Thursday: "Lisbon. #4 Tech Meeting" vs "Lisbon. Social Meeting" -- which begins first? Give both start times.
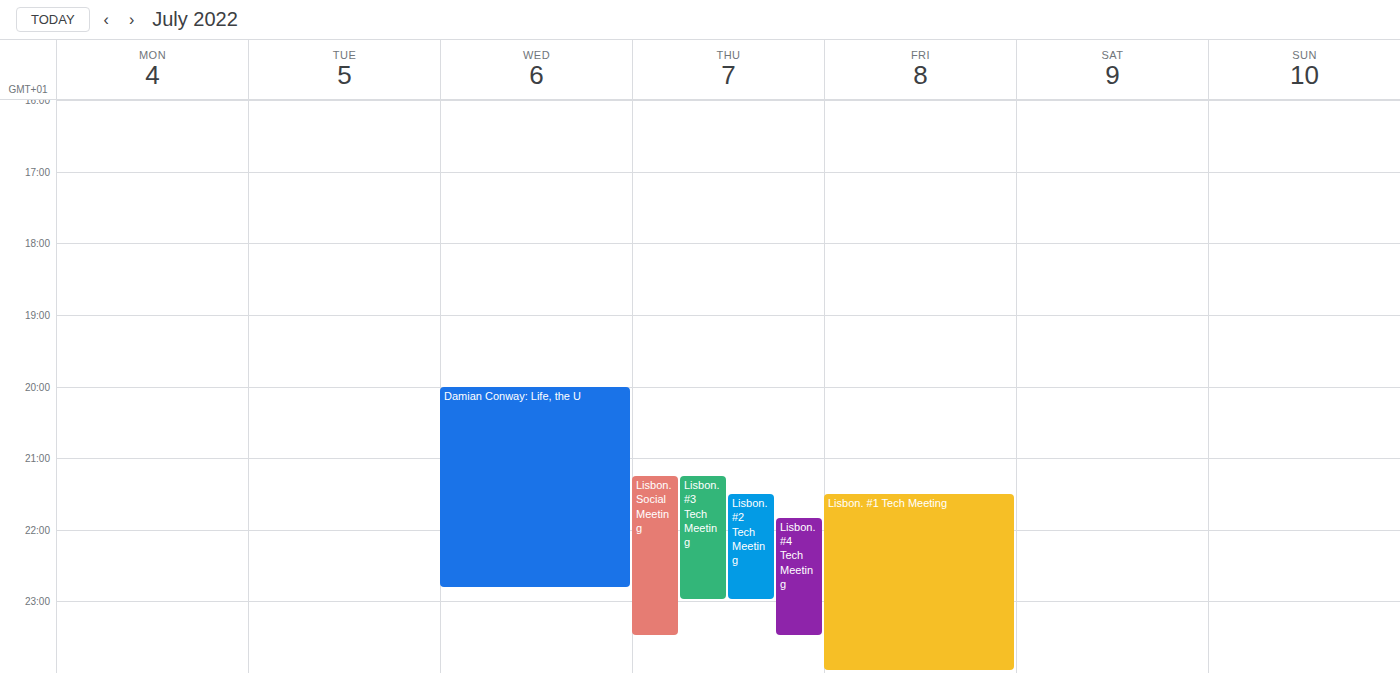
"Lisbon. Social Meeting" 9:15 PM; "Lisbon. #4 Tech Meeting" 9:50 PM.